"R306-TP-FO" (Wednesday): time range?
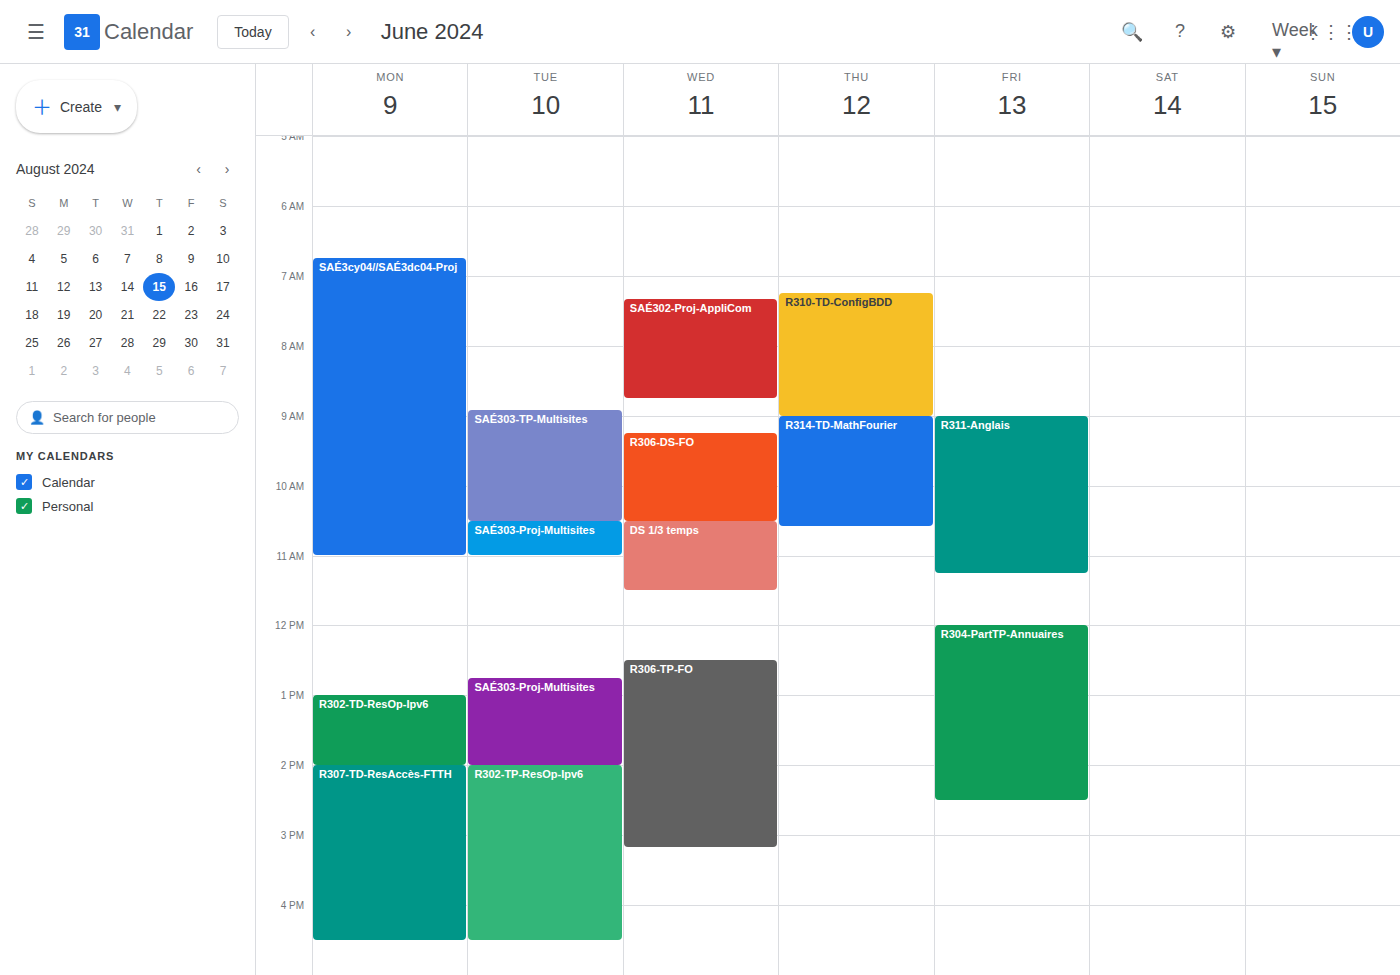
12:30 PM to 3:10 PM